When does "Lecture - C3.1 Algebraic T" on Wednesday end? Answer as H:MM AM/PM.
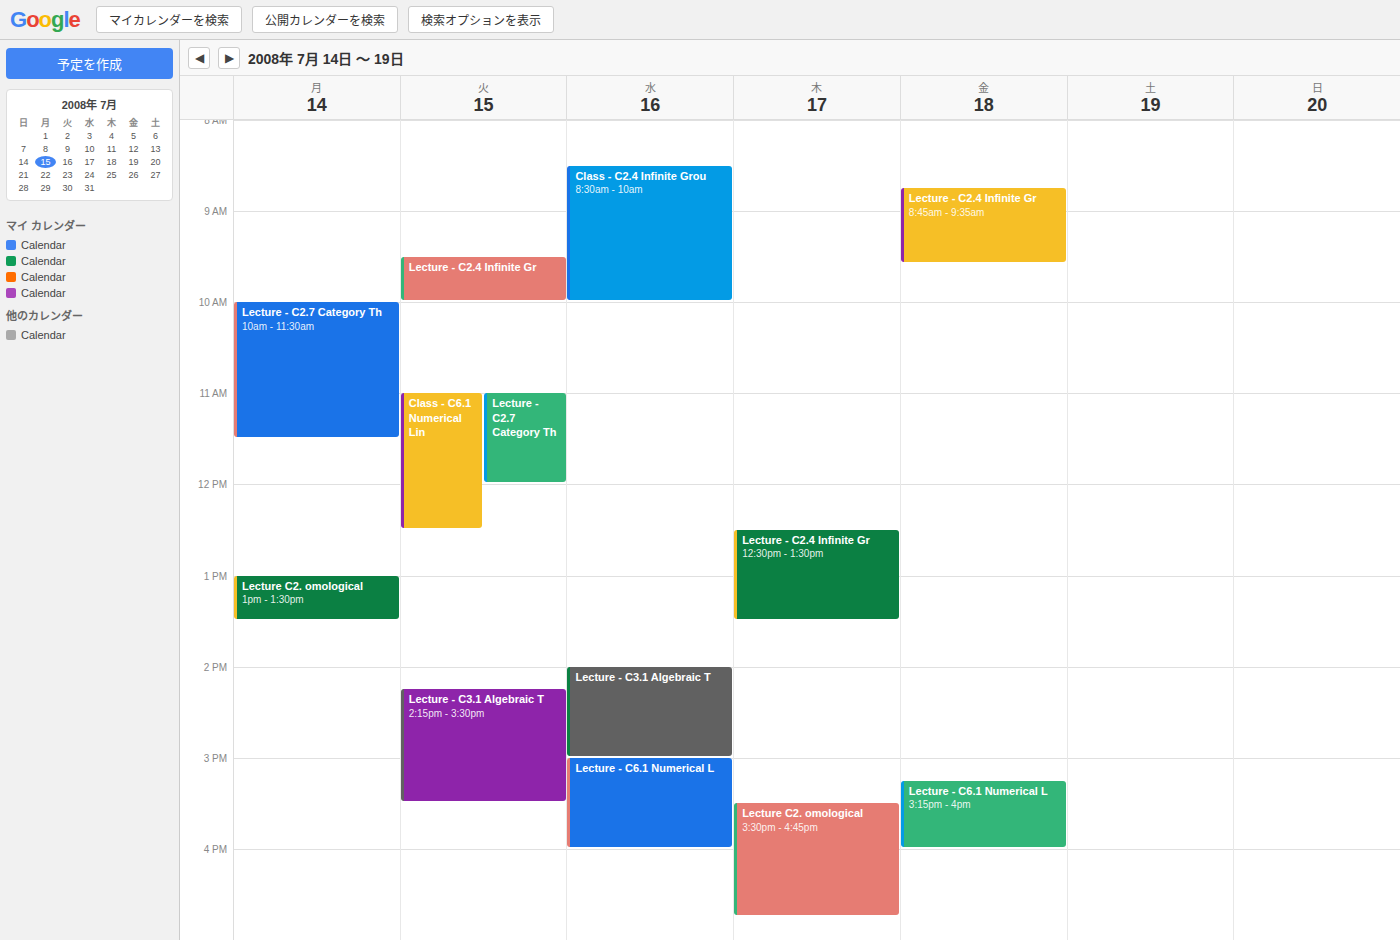
3:00 PM